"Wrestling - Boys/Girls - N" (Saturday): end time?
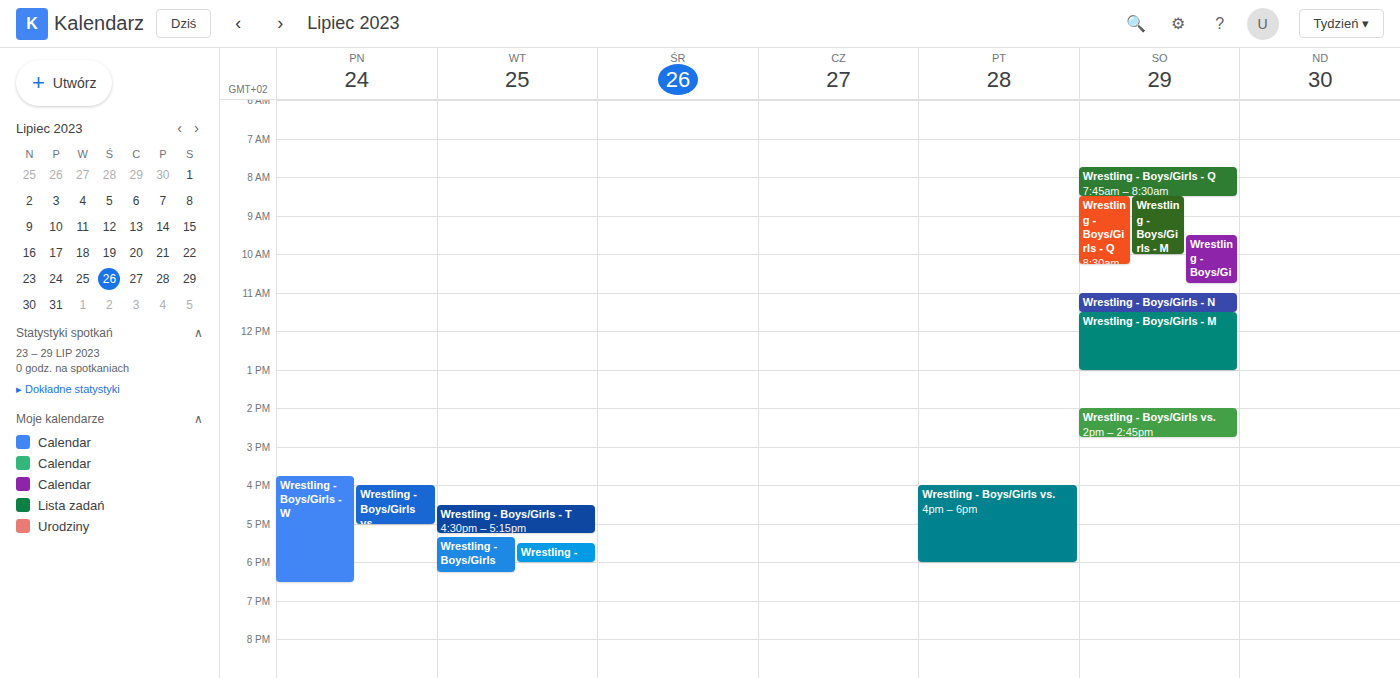
11:30 AM